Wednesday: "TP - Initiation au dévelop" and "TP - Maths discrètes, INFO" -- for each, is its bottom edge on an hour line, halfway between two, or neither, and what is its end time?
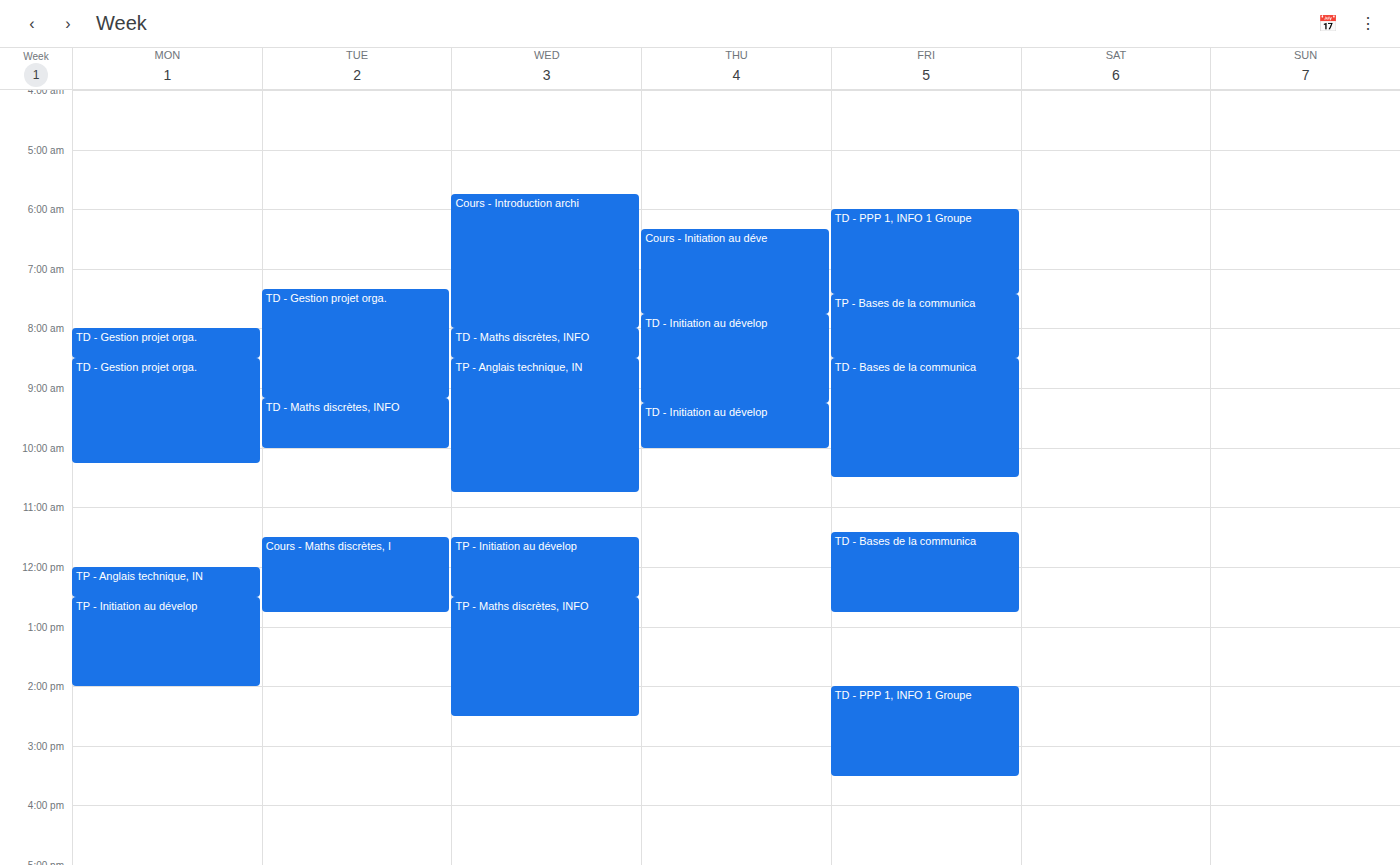
"TP - Initiation au dévelop": 12:30 PM, halfway between the 12 PM and 1 PM lines. "TP - Maths discrètes, INFO": 2:30 PM, halfway between the 2 PM and 3 PM lines.